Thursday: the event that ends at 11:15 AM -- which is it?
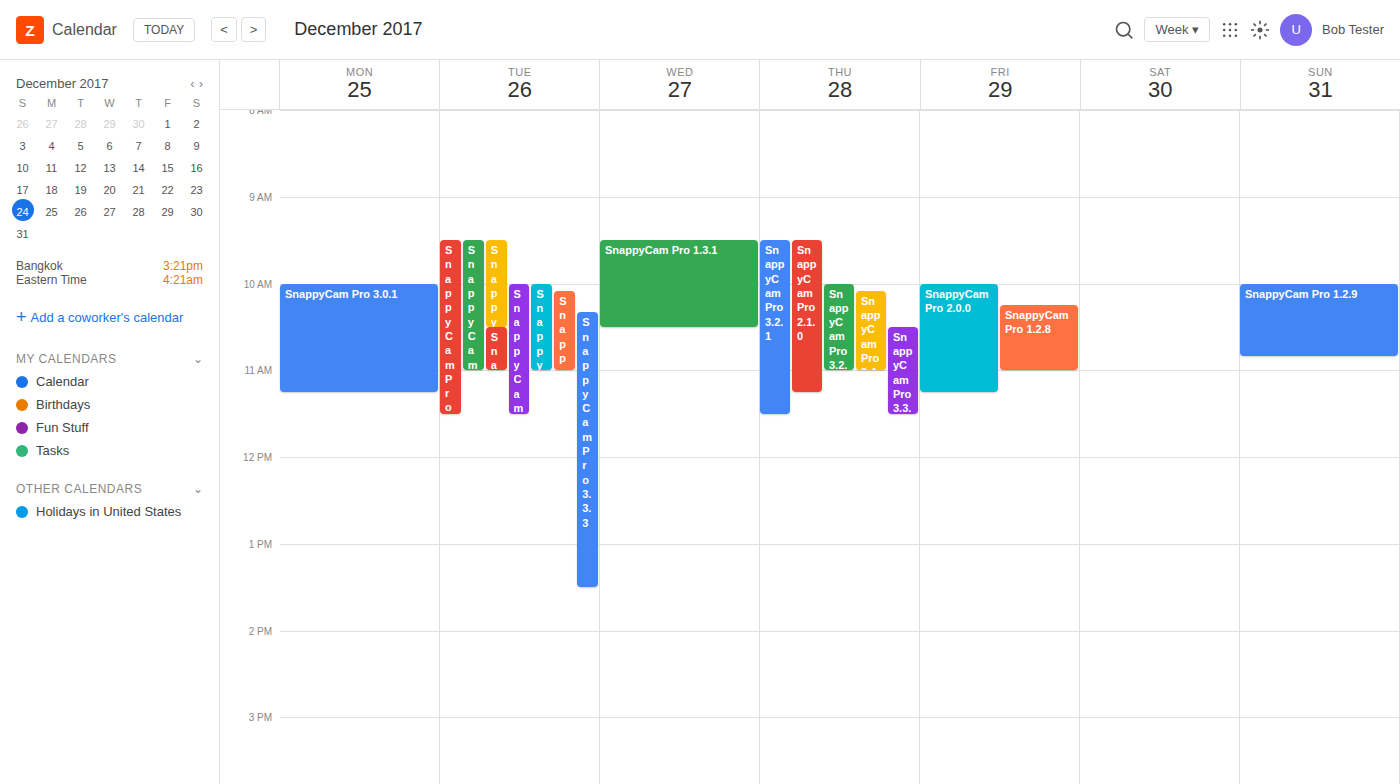
"SnappyCam Pro 2.1.0"